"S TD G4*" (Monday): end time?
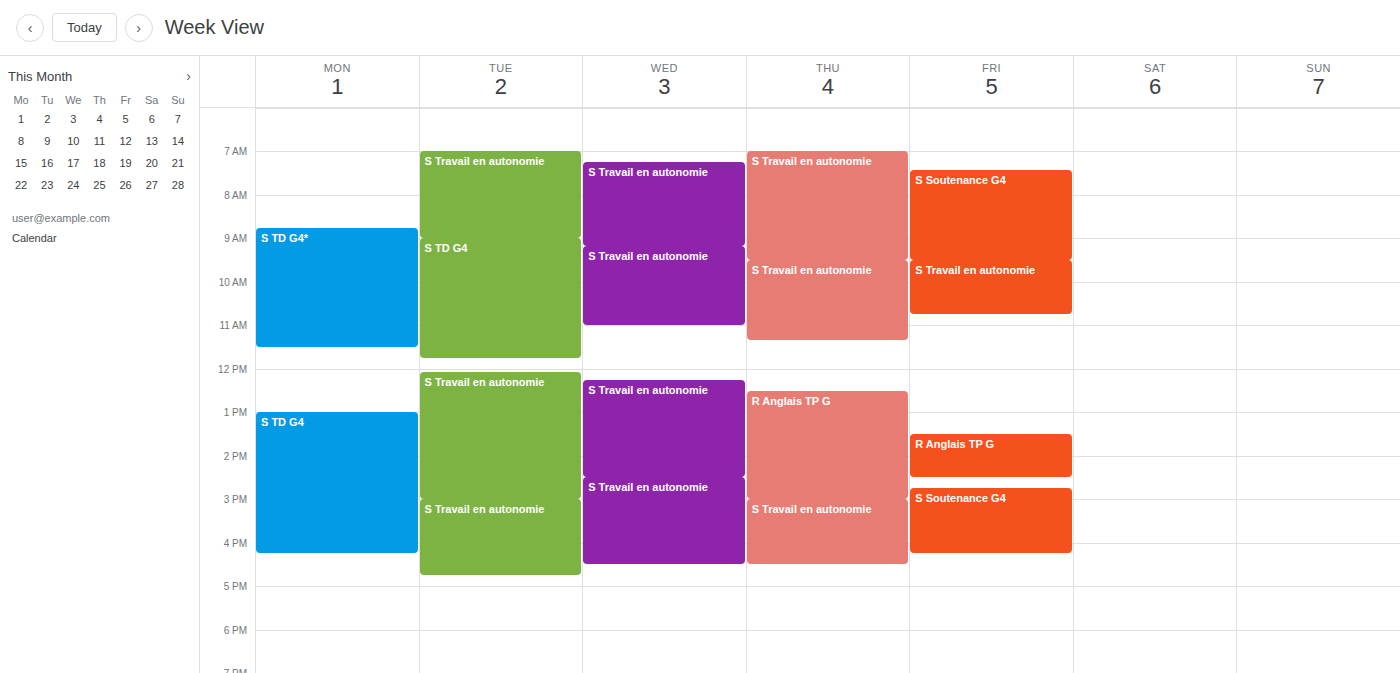
11:30